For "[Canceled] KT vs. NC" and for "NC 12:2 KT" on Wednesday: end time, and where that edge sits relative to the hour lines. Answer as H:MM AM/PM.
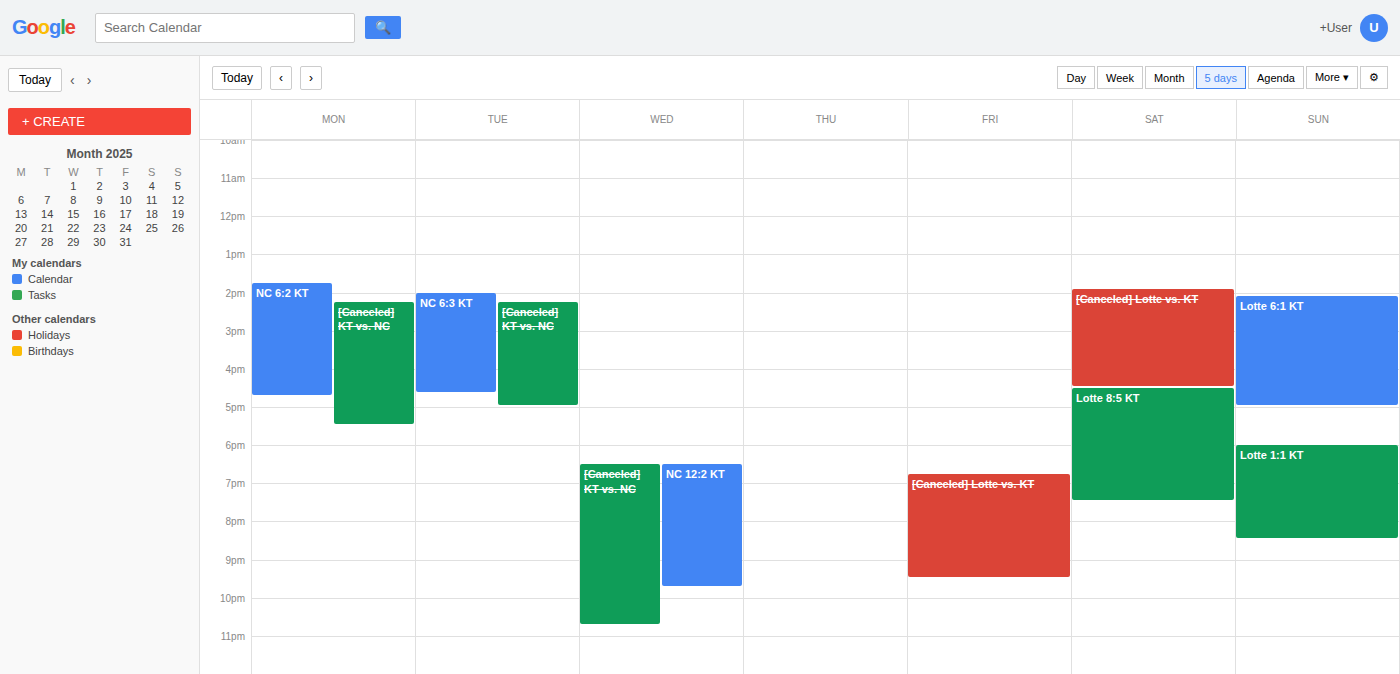
"[Canceled] KT vs. NC": 10:45 PM, neither: three quarters of the way from the 10 PM line to the 11 PM line. "NC 12:2 KT": 9:45 PM, neither: three quarters of the way from the 9 PM line to the 10 PM line.